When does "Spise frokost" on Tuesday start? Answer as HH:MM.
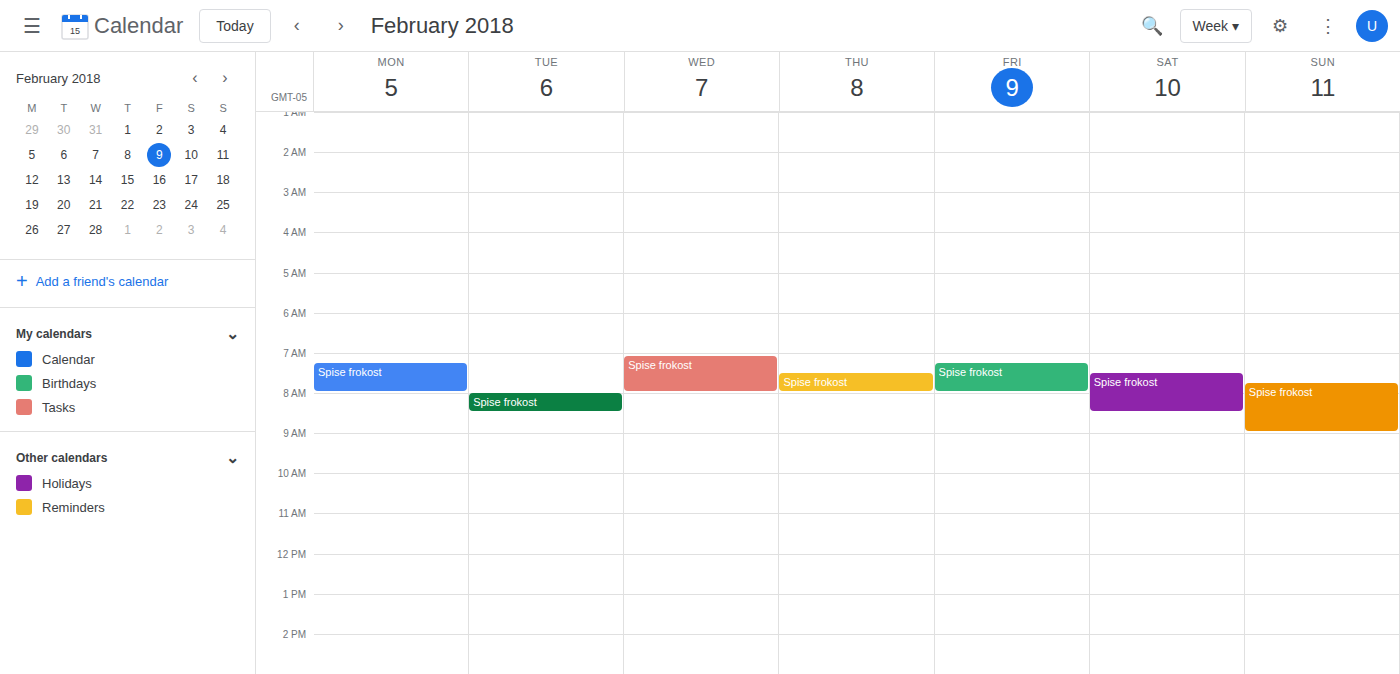
08:00